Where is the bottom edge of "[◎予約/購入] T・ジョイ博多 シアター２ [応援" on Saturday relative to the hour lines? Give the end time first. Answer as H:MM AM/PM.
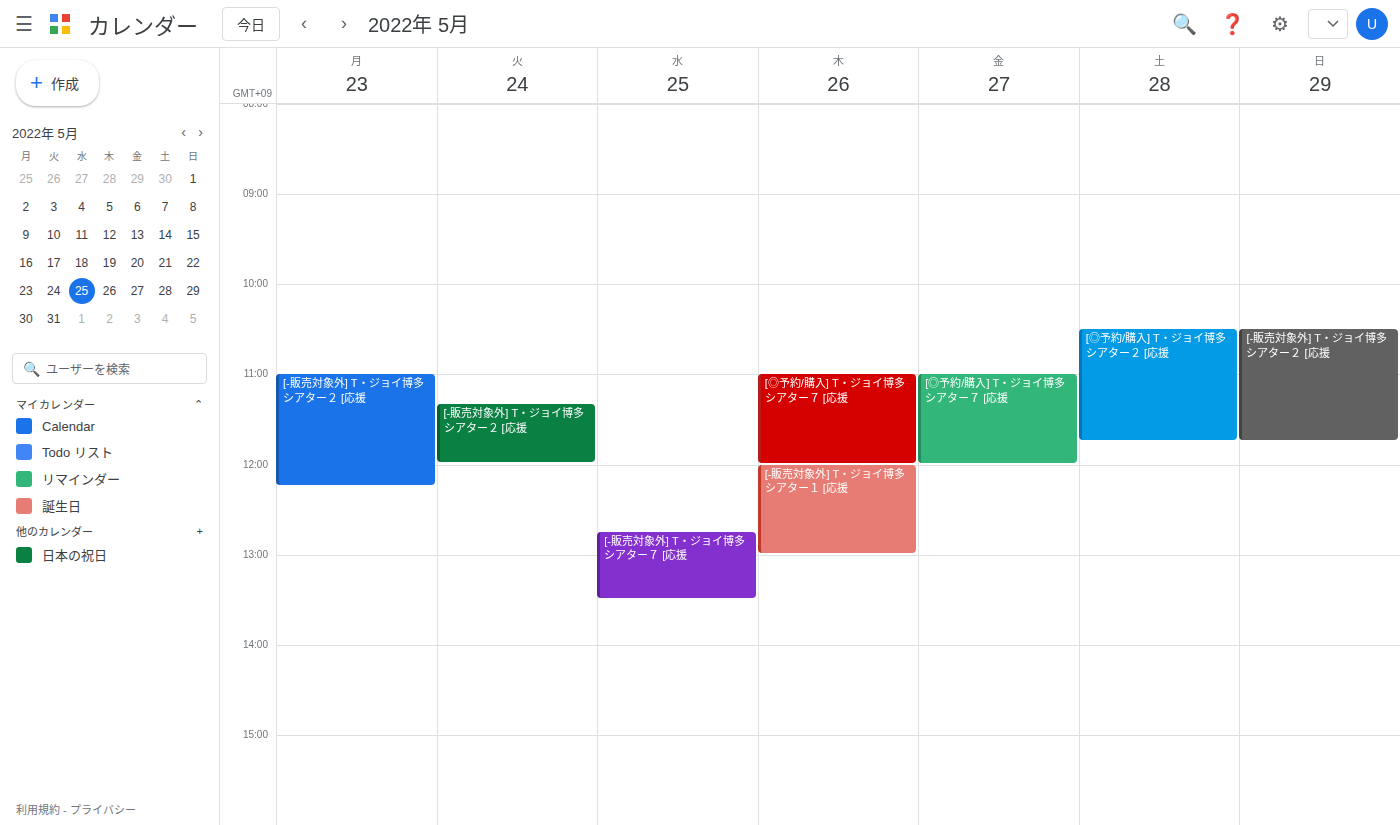
11:45 AM -- neither: three quarters of the way from the 11 AM line to the 12 PM line.